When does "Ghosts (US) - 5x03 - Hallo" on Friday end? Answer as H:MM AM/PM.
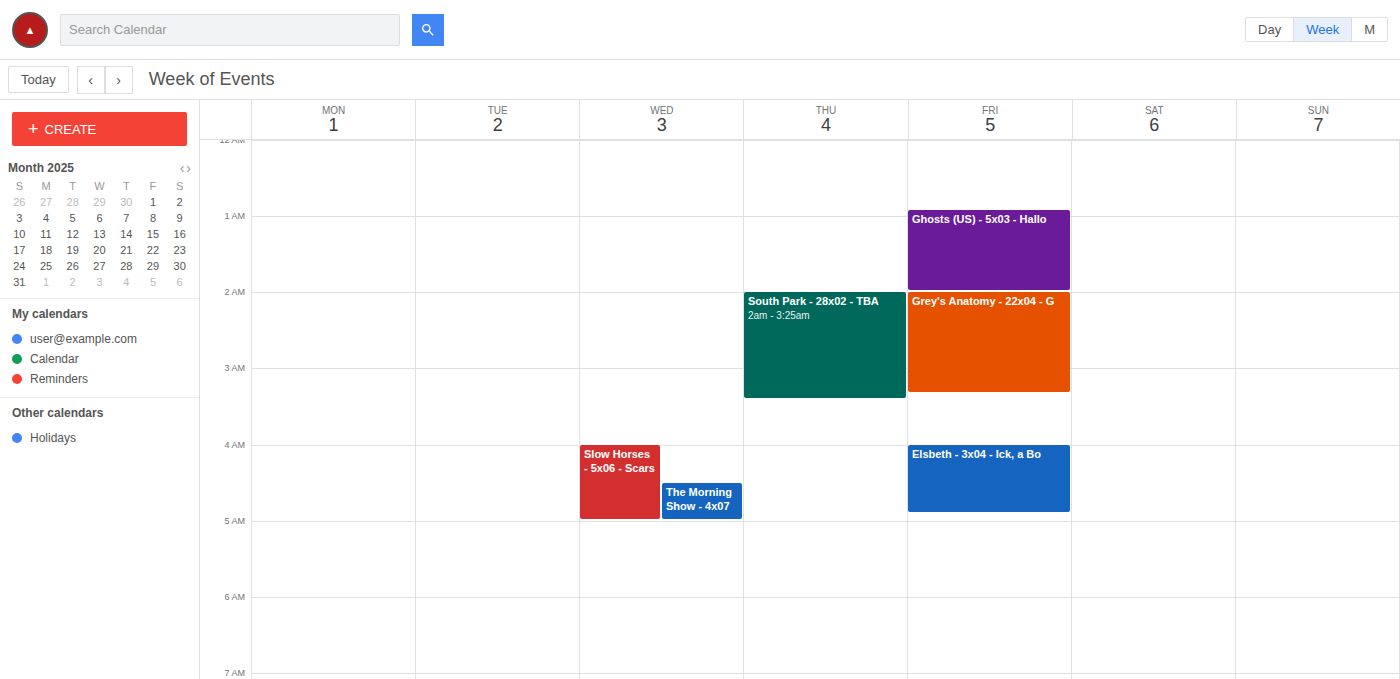
2:00 AM